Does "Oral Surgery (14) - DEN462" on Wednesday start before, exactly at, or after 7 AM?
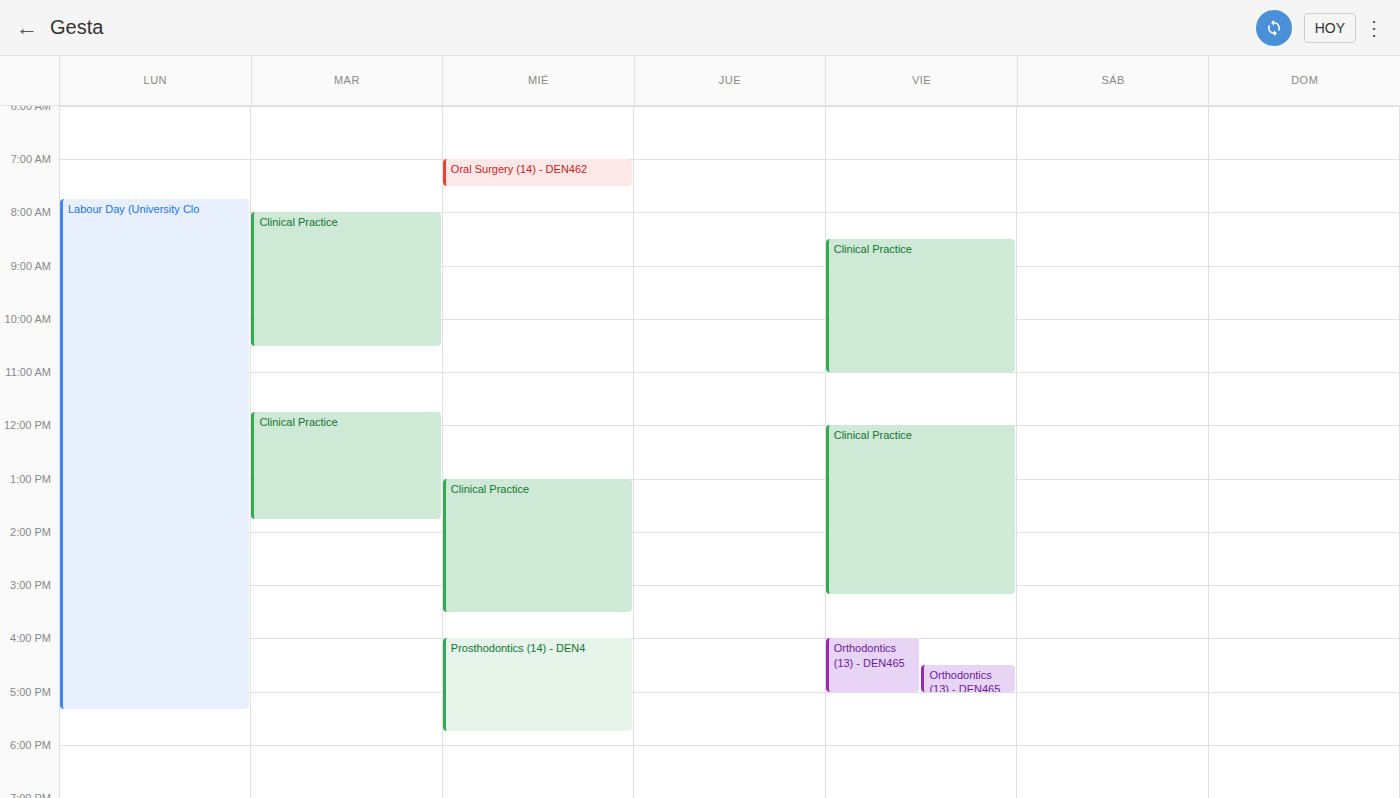
7:00 AM -- exactly at 7 AM, on the 7 AM line.